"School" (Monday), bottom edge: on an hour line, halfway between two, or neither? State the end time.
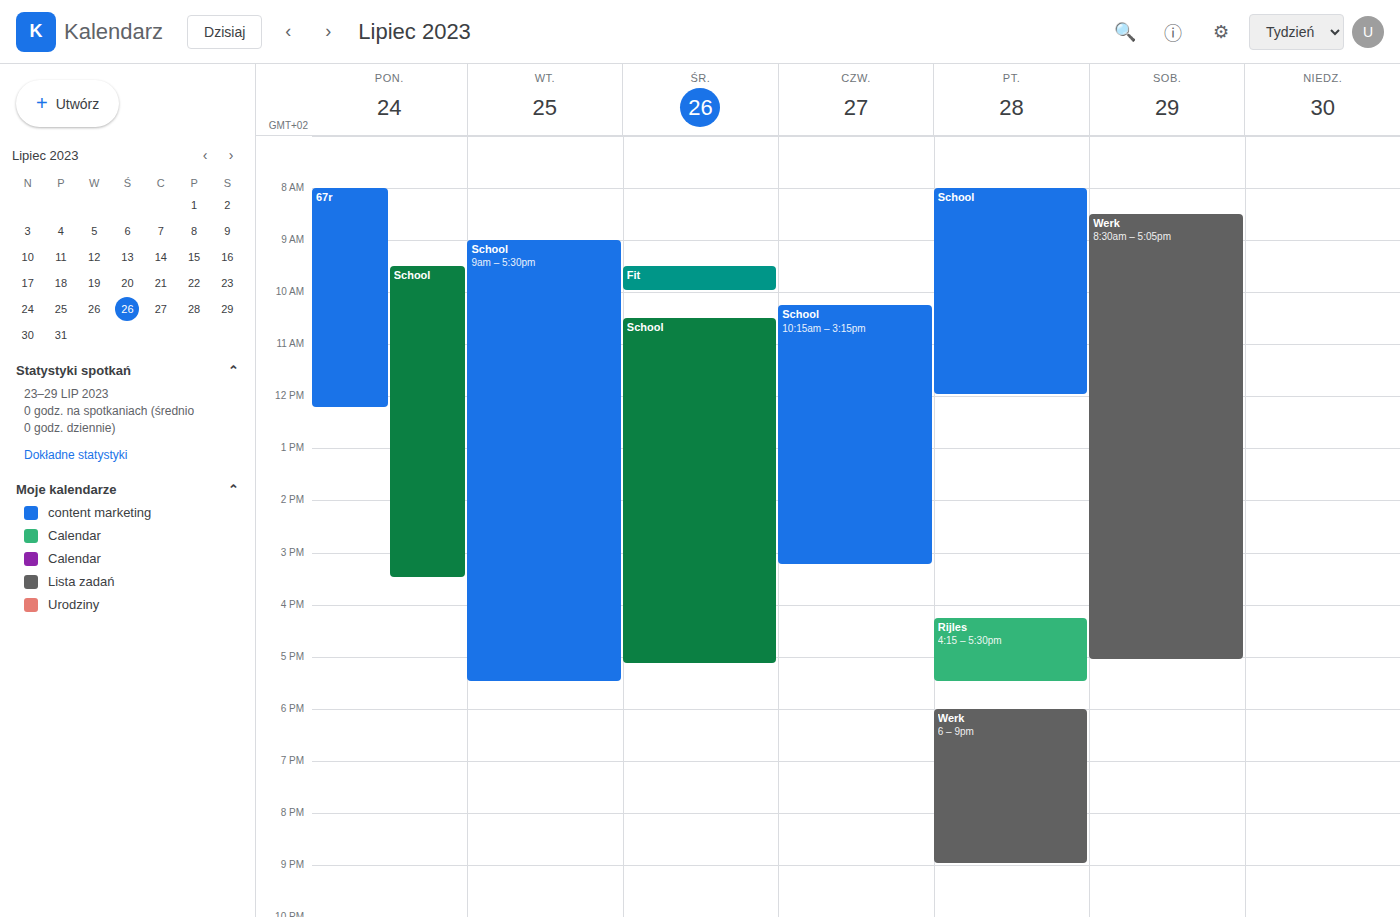
15:30 -- halfway between the 15:00 and 16:00 lines.